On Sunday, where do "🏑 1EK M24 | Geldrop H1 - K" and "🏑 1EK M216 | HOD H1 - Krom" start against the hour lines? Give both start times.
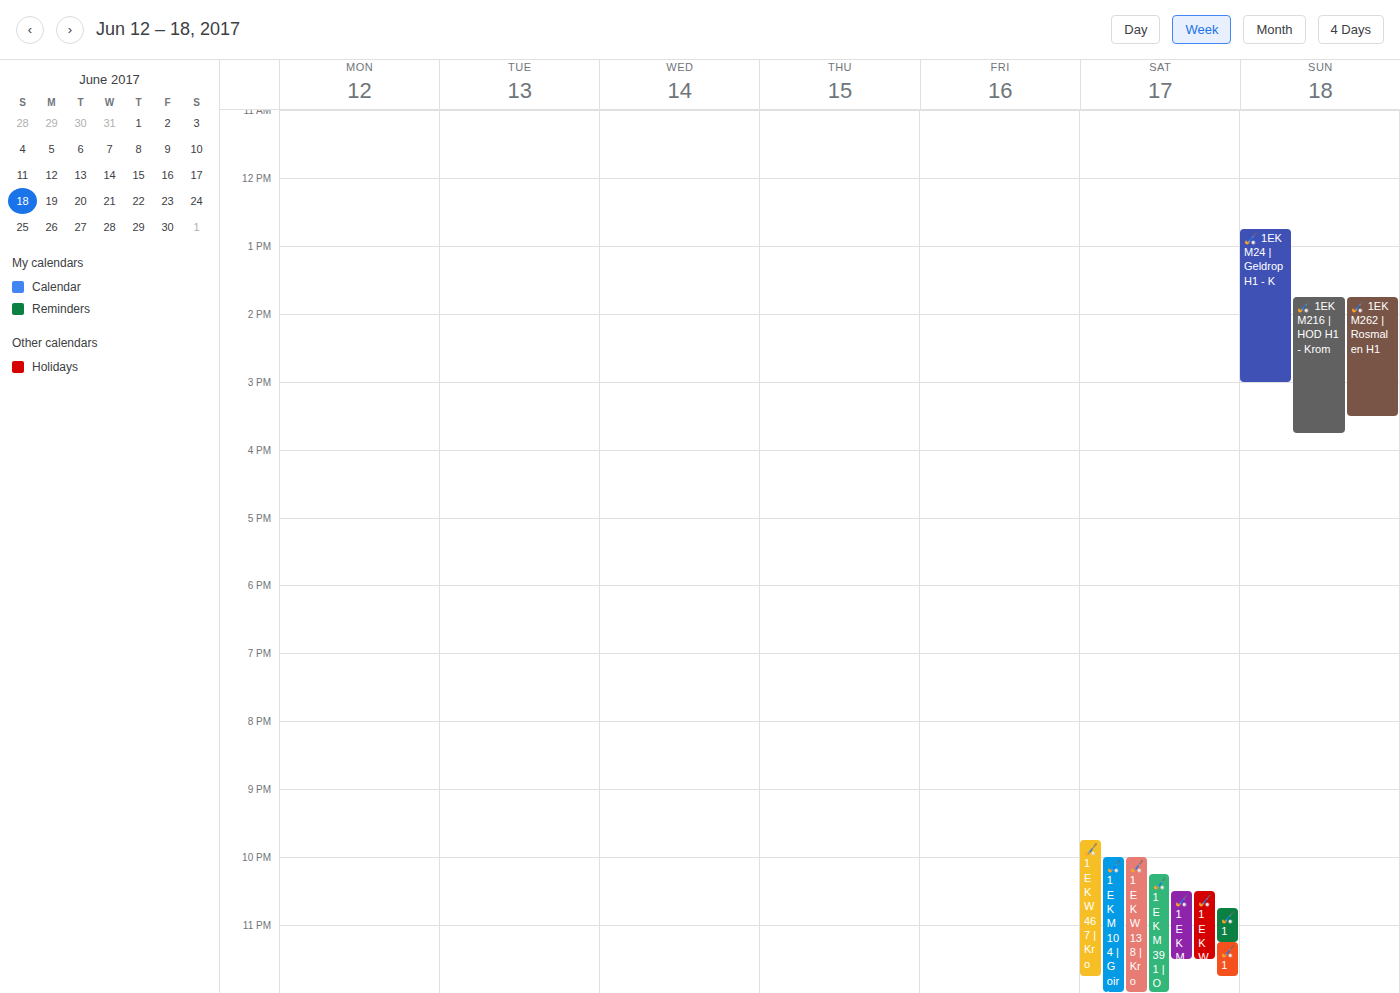
"🏑 1EK M24 | Geldrop H1 - K": 12:45 PM, neither: three quarters of the way from the 12 PM line to the 1 PM line. "🏑 1EK M216 | HOD H1 - Krom": 1:45 PM, neither: three quarters of the way from the 1 PM line to the 2 PM line.